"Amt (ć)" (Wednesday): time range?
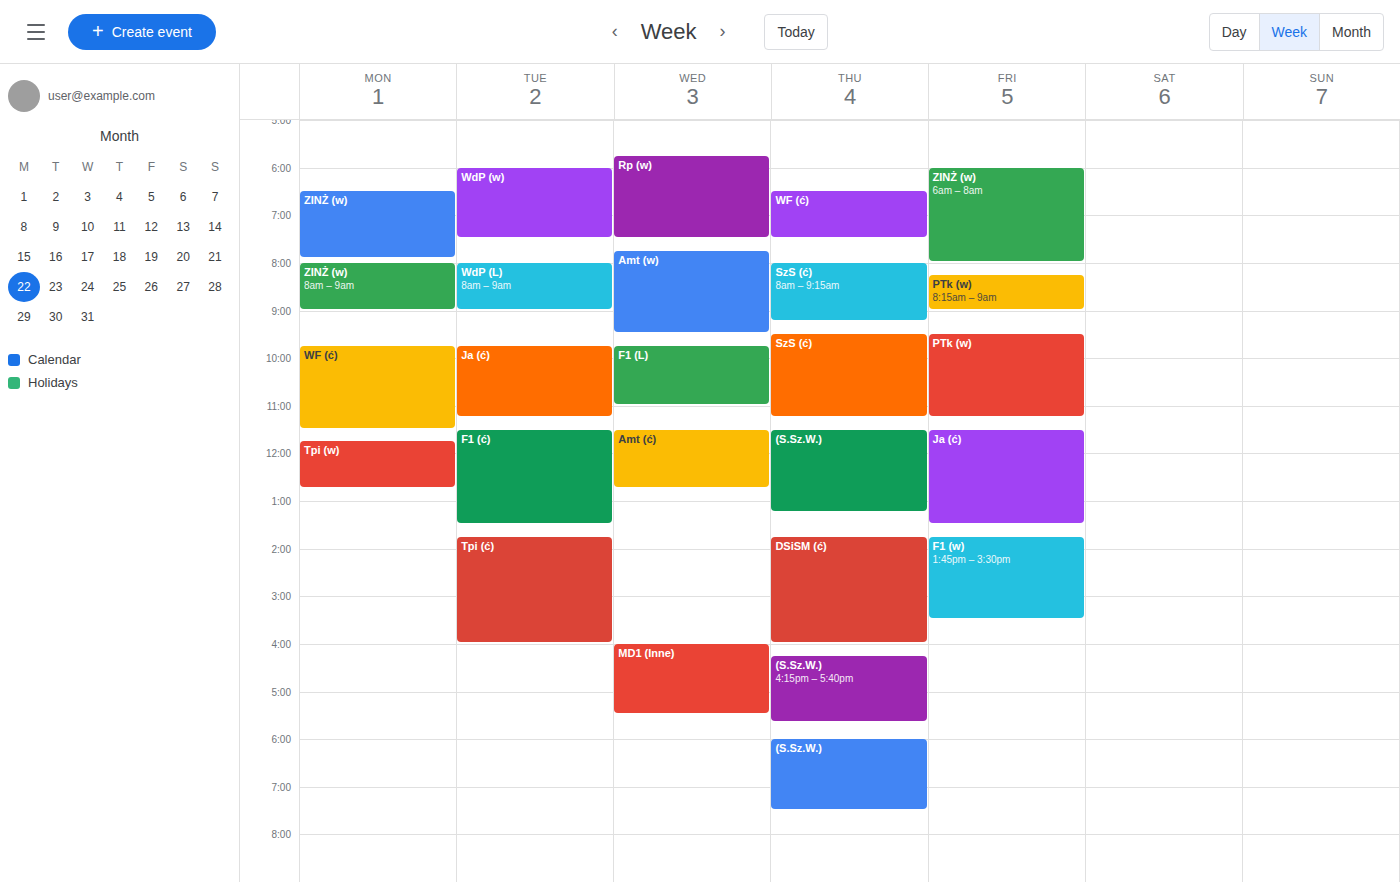
11:30 AM to 12:45 PM